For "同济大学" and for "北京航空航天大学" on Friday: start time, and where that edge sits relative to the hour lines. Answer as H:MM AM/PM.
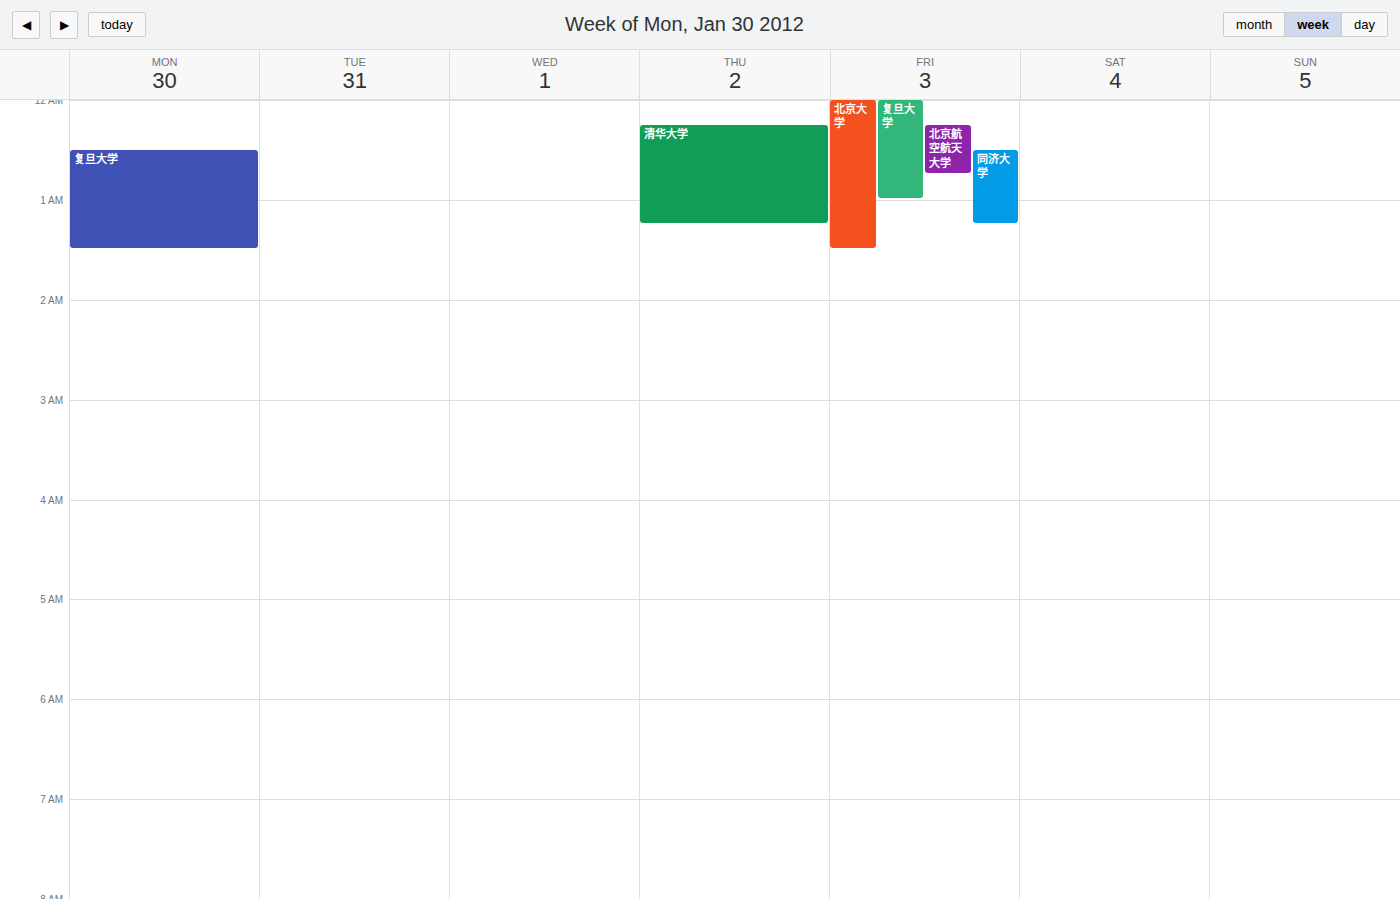
"同济大学": 12:30 AM, halfway between the 12 AM and 1 AM lines. "北京航空航天大学": 12:15 AM, neither: a quarter of the way from the 12 AM line to the 1 AM line.